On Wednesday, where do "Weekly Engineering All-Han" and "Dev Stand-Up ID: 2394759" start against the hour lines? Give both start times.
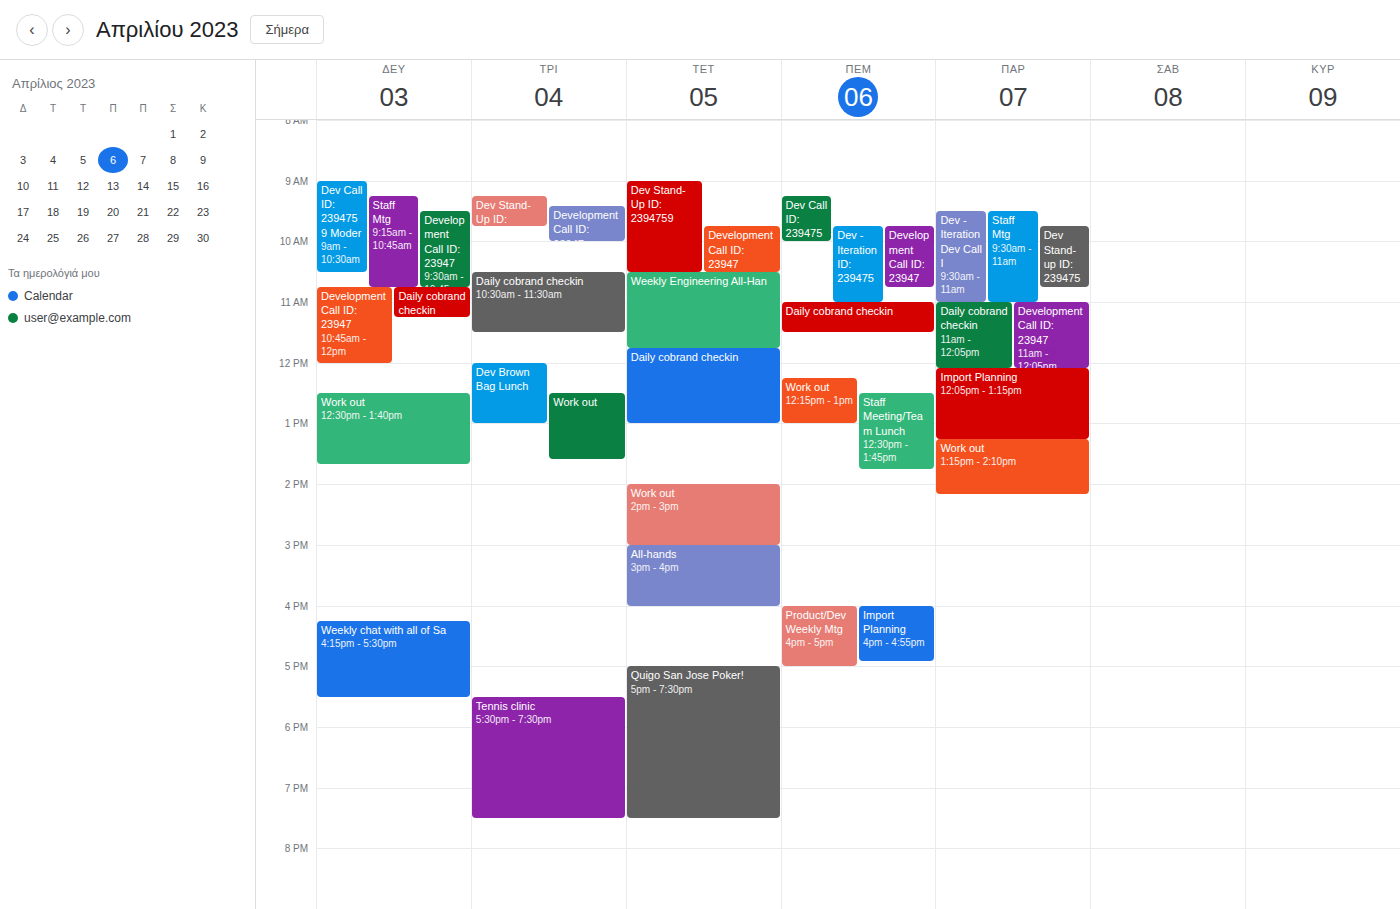
"Weekly Engineering All-Han": 10:30 AM, halfway between the 10 AM and 11 AM lines. "Dev Stand-Up ID: 2394759": 9:00 AM, exactly on the 9 AM line.